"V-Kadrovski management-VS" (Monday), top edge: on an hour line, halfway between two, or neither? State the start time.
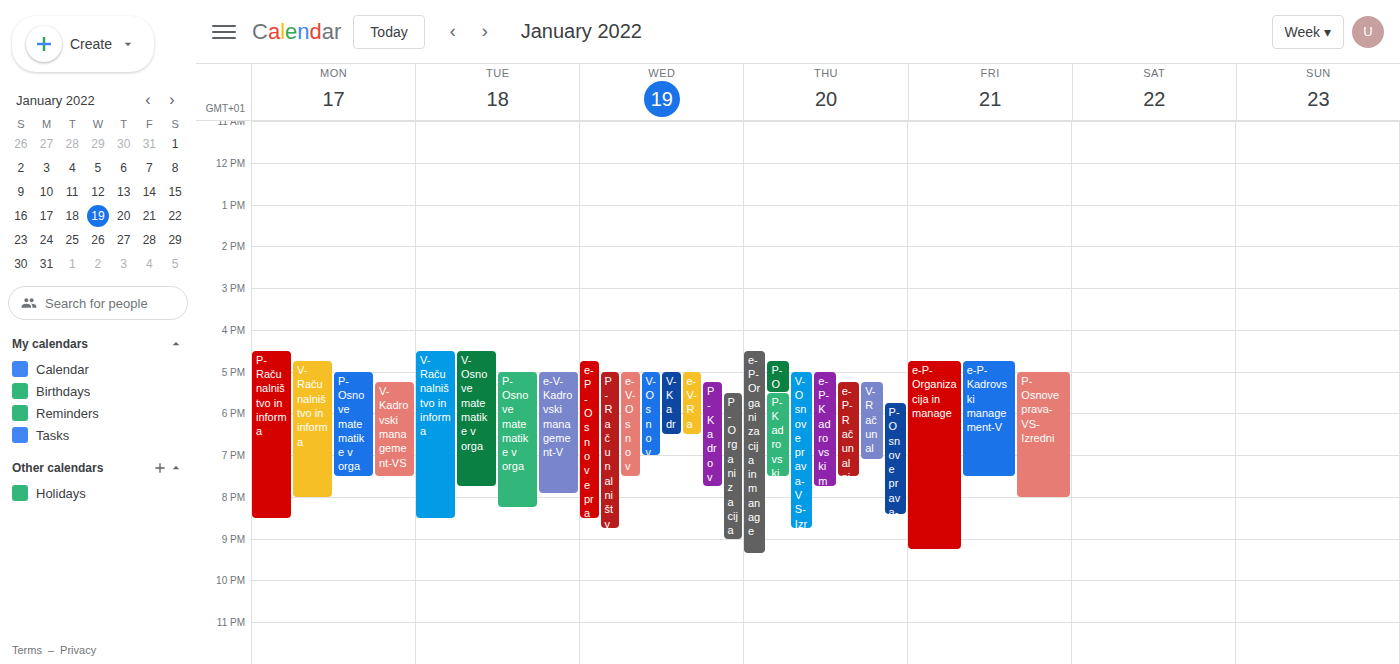
5:15 PM -- neither: a quarter of the way from the 5 PM line to the 6 PM line.